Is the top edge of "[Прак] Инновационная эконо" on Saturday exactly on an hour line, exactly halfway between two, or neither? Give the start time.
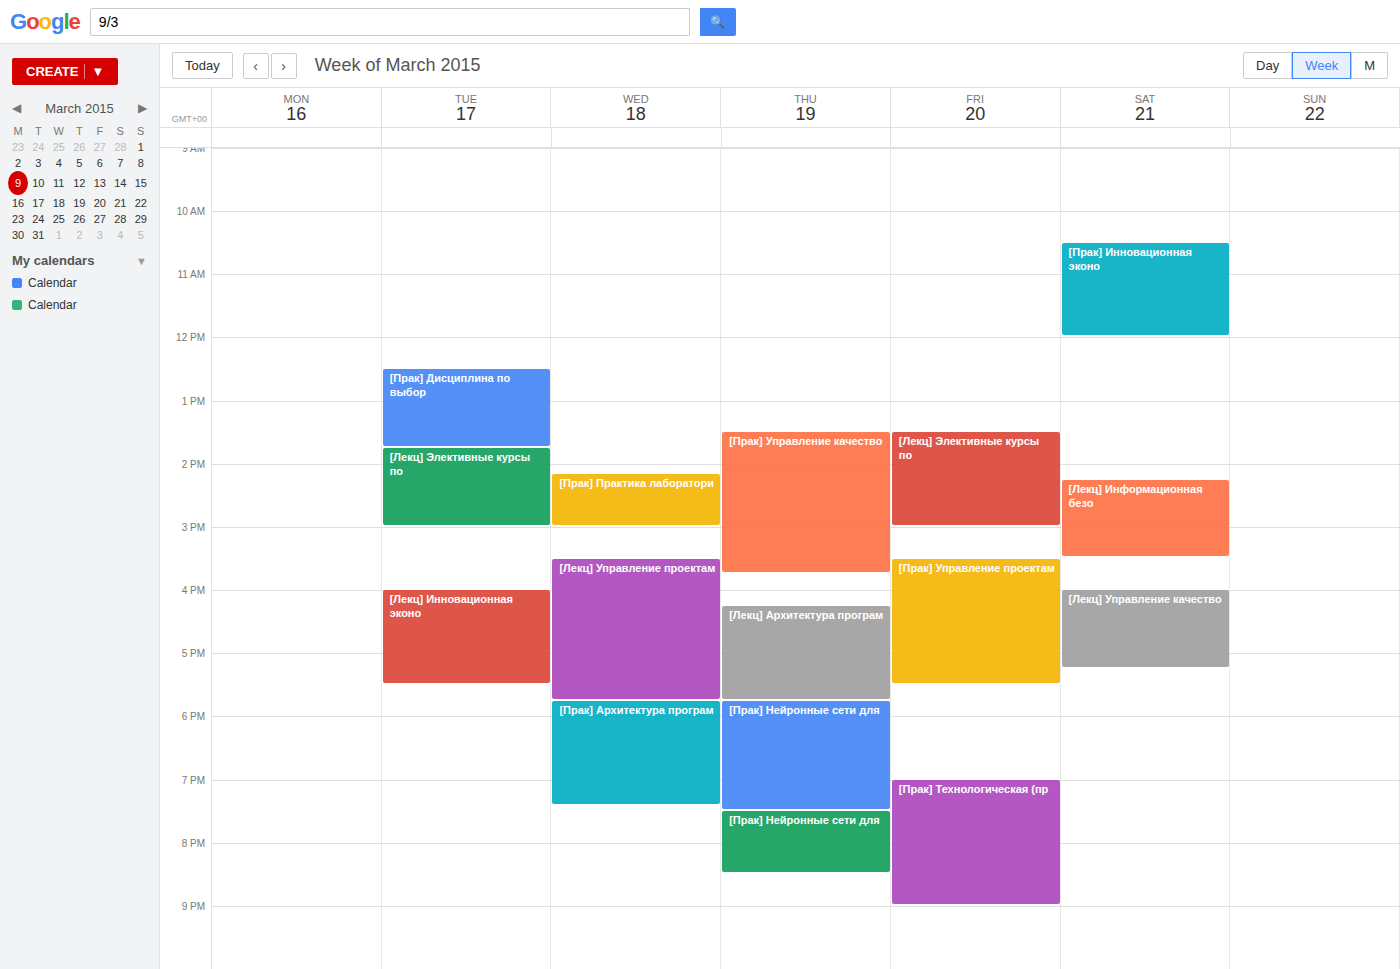
10:30 -- halfway between the 10:00 and 11:00 lines.